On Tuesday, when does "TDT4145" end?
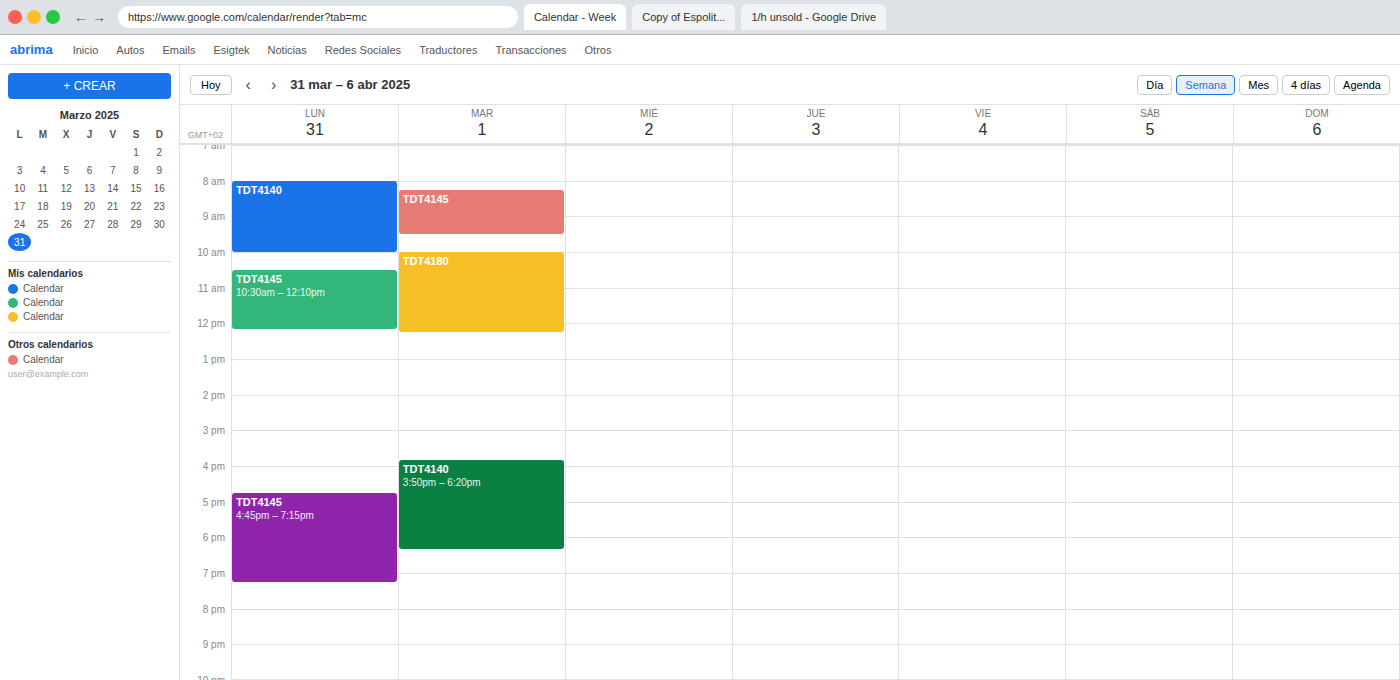
9:30 AM